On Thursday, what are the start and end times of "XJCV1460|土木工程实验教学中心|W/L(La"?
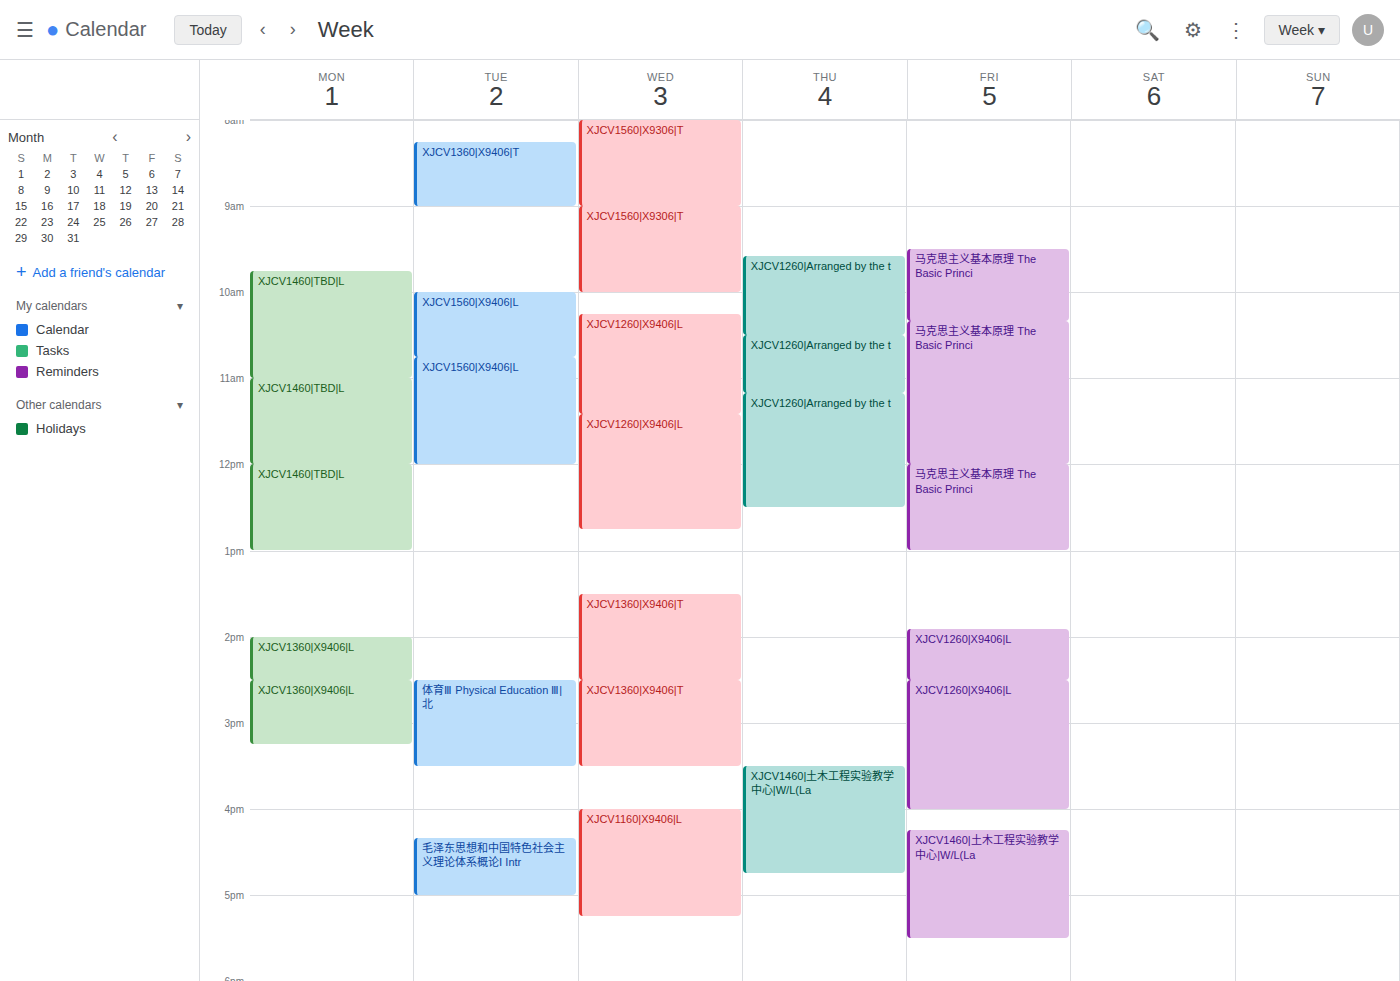
3:30 PM to 4:45 PM